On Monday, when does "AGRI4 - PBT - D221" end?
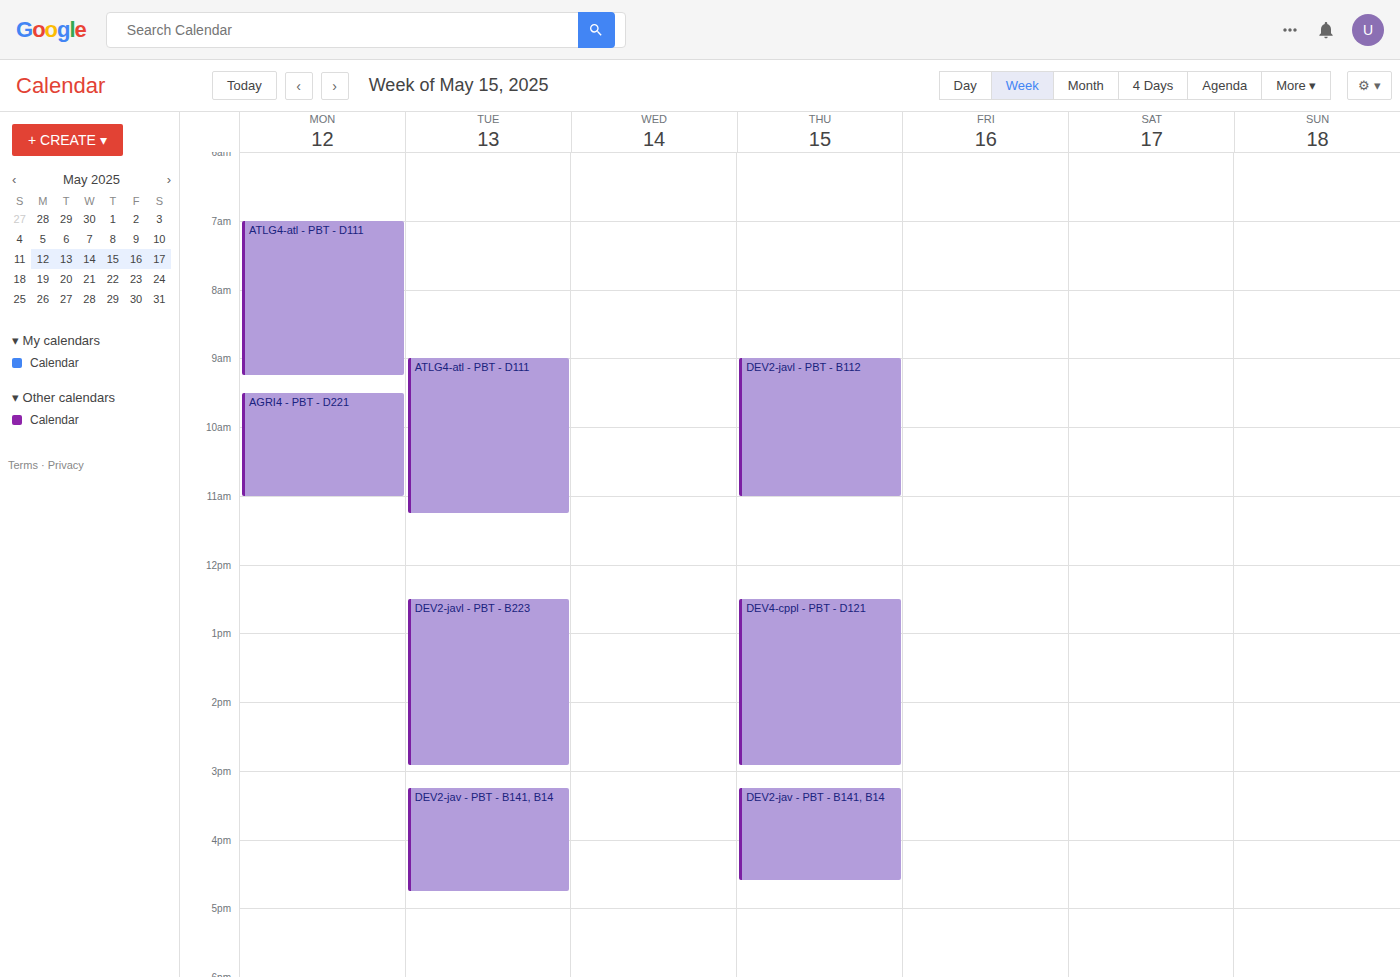
11:00